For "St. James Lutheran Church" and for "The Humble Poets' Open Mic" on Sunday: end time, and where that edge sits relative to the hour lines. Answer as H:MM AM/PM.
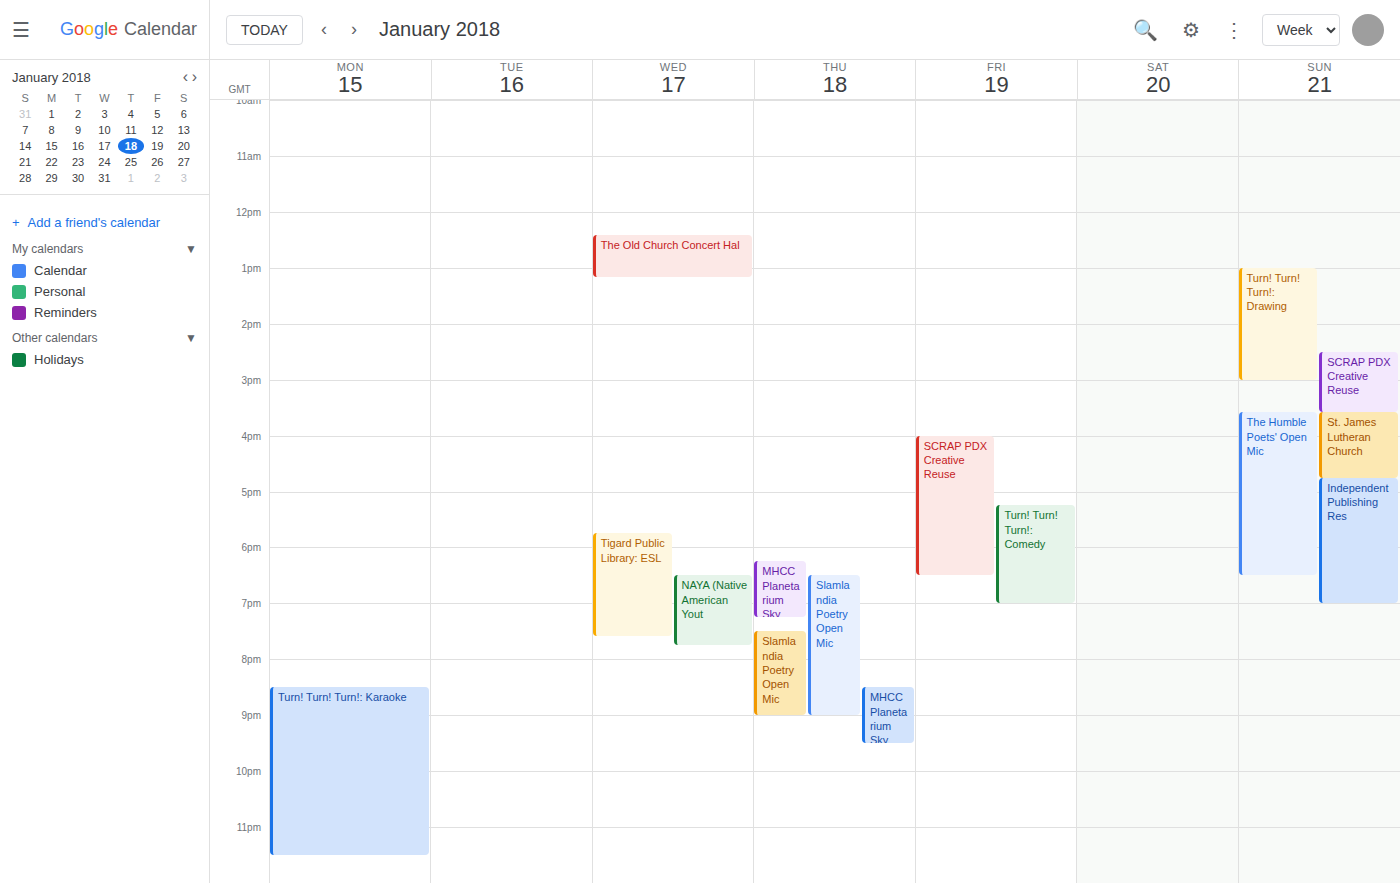
"St. James Lutheran Church": 4:45 PM, neither: three quarters of the way from the 4 PM line to the 5 PM line. "The Humble Poets' Open Mic": 6:30 PM, halfway between the 6 PM and 7 PM lines.